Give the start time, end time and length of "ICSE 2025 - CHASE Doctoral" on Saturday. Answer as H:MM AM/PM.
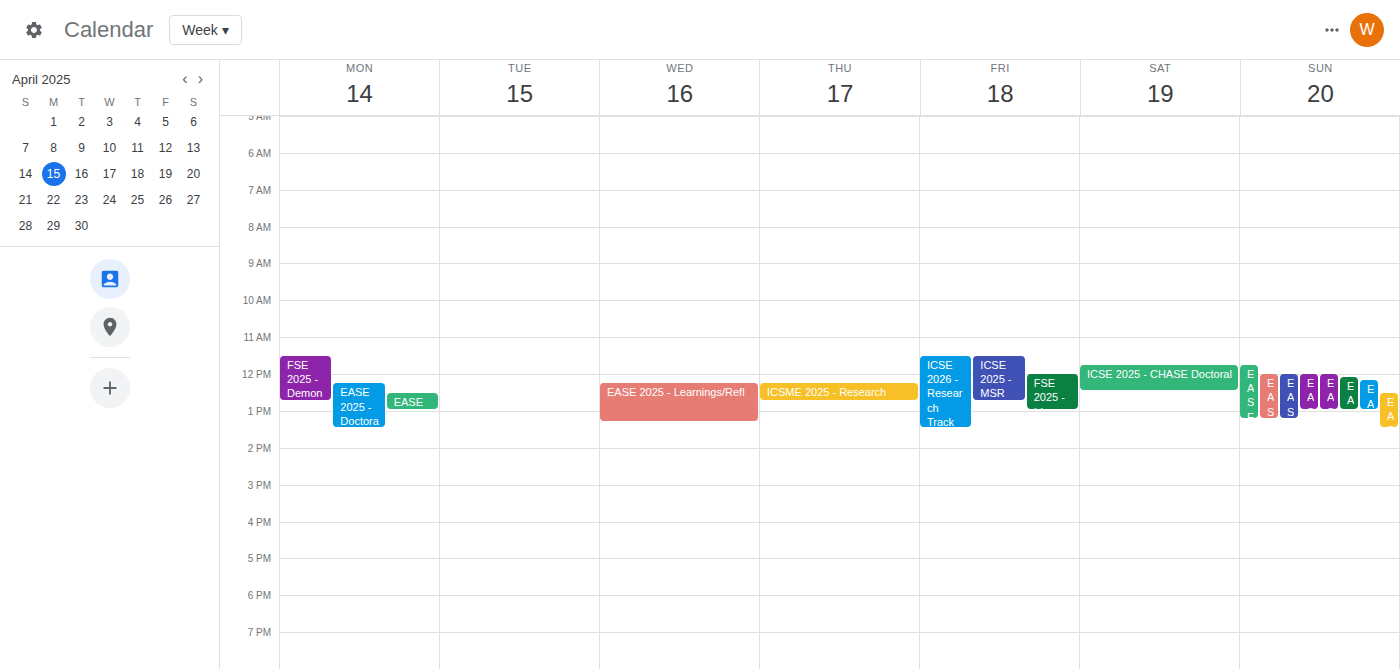
11:45 AM to 12:30 PM, 45 minutes